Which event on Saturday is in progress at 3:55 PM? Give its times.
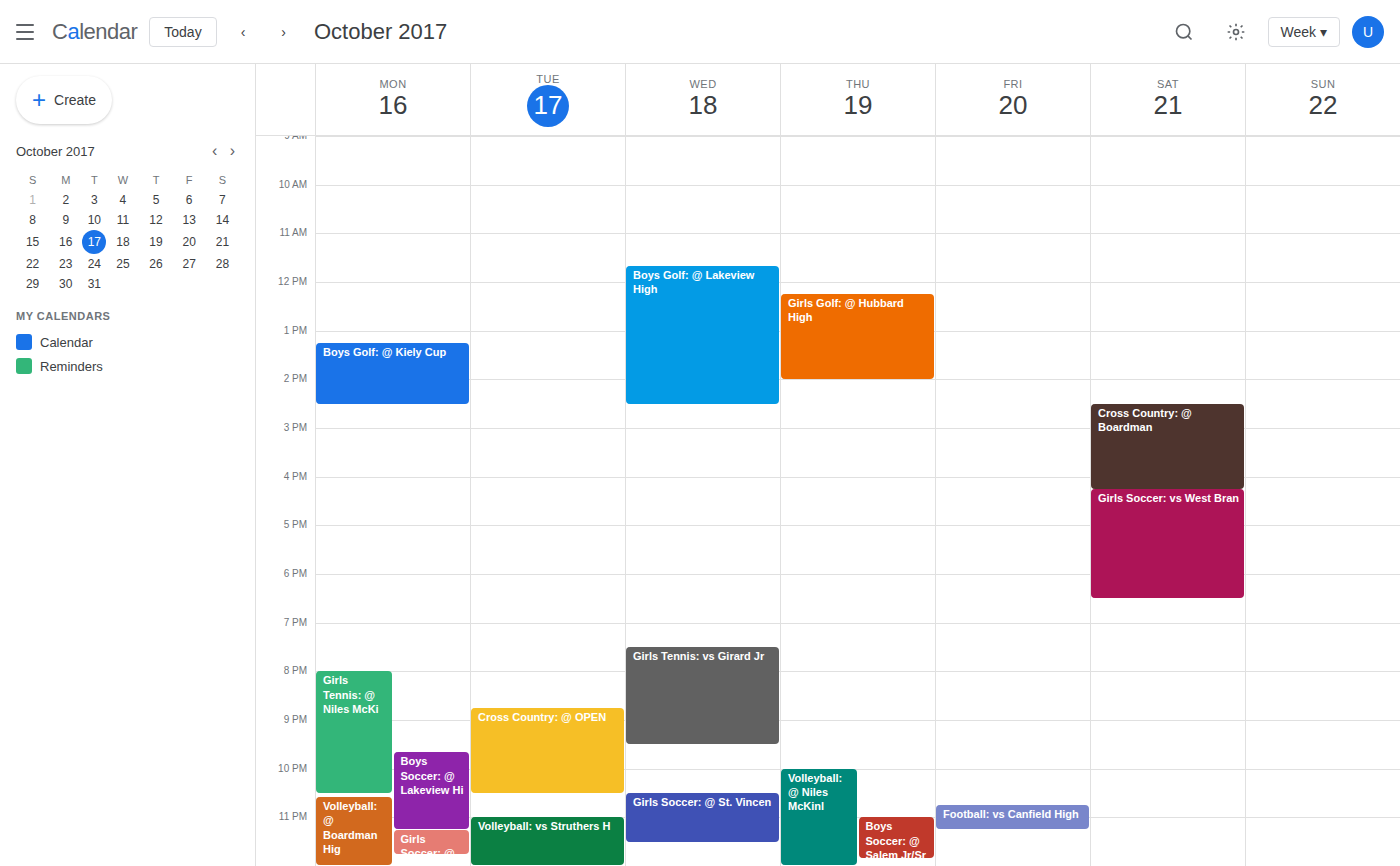
"Cross Country: @ Boardman", 2:30 PM to 4:15 PM